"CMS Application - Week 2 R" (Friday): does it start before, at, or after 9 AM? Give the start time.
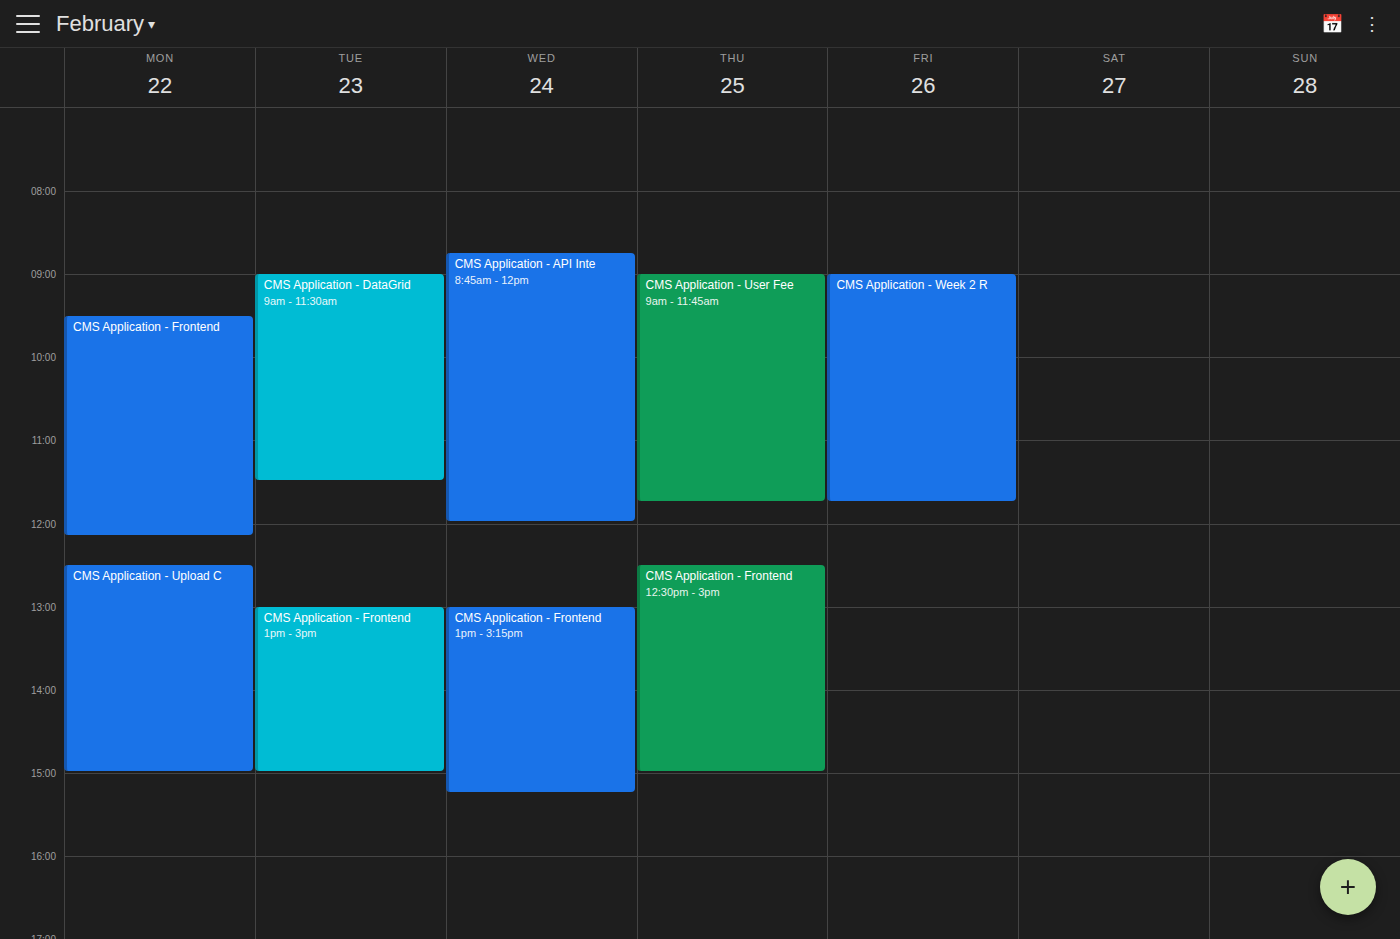
9:00 AM -- exactly at 9 AM, on the 9 AM line.